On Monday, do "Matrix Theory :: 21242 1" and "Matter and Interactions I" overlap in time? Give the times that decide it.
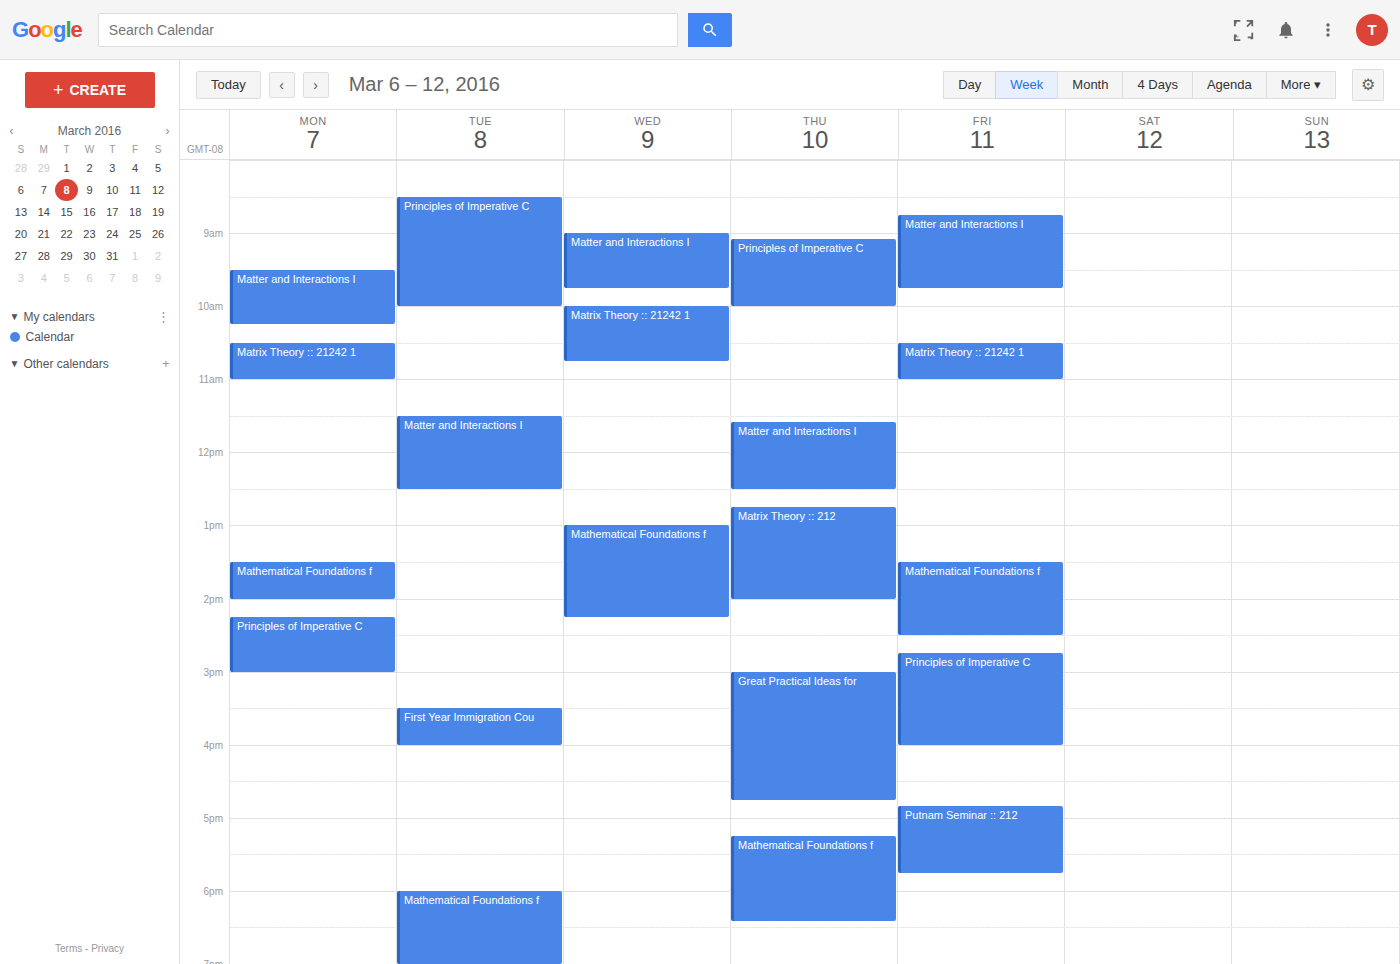
"Matter and Interactions I" ends at 10:15 AM and "Matrix Theory :: 21242 1" starts at 10:30 AM -- no overlap.